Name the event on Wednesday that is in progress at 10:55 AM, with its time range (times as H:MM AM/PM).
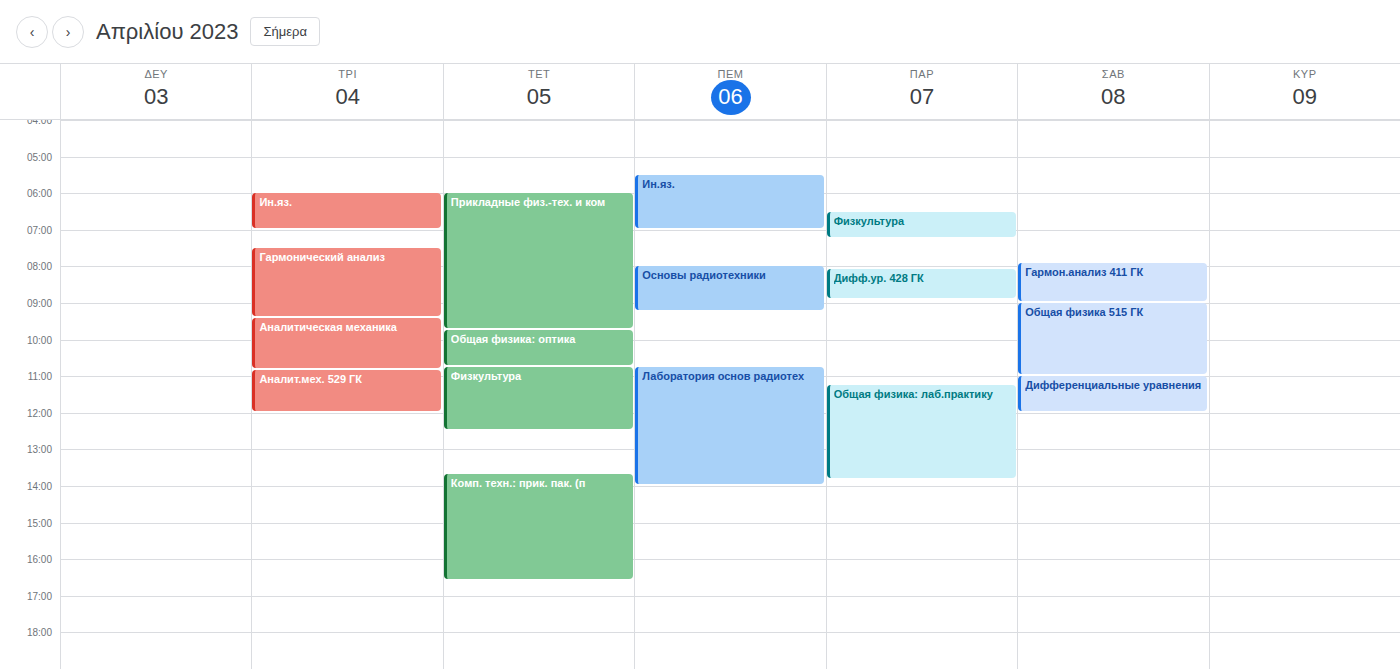
"Физкультура", 10:45 AM to 12:30 PM